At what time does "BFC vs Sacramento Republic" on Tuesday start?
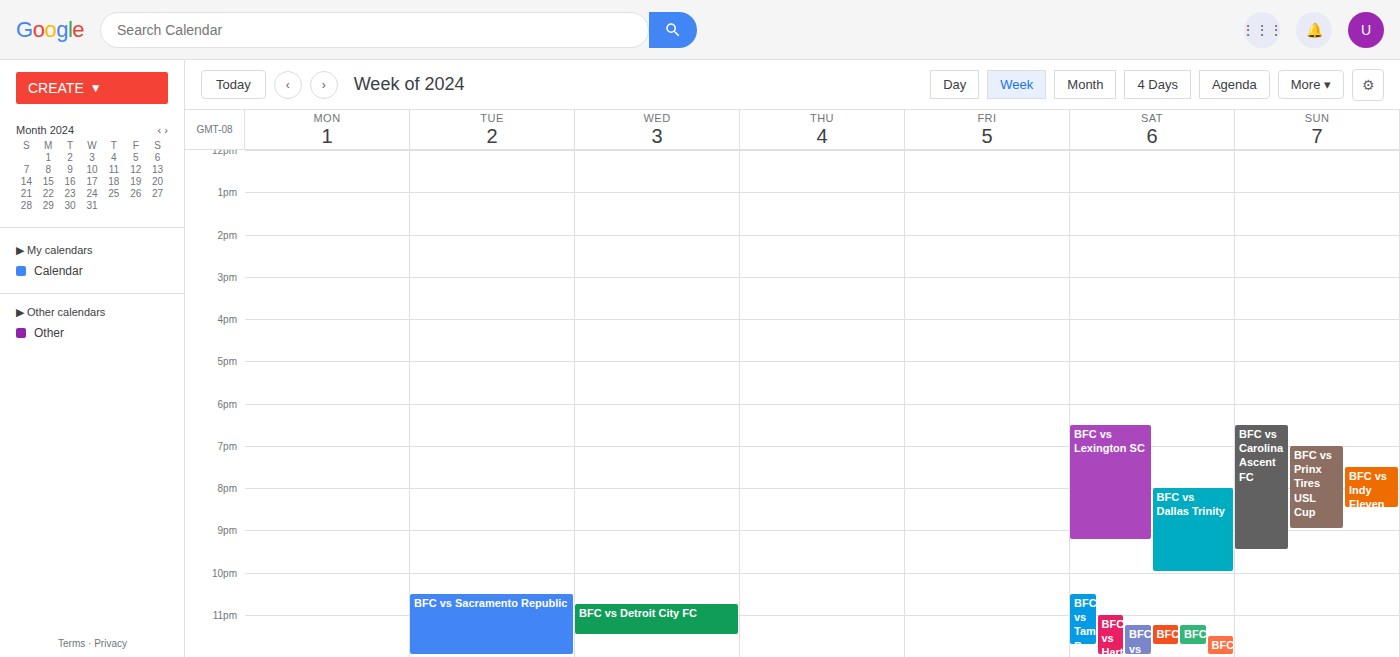
10:30 PM